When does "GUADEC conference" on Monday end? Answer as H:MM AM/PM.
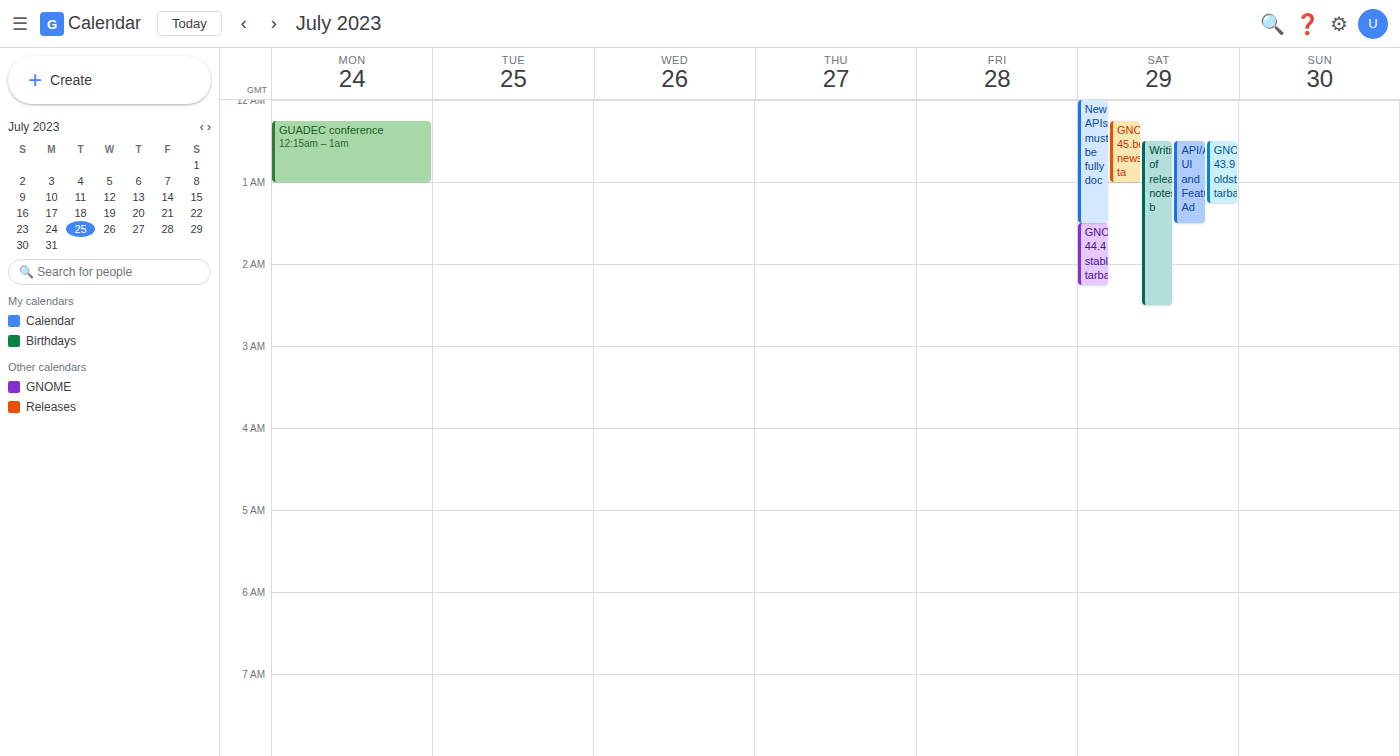
1:00 AM